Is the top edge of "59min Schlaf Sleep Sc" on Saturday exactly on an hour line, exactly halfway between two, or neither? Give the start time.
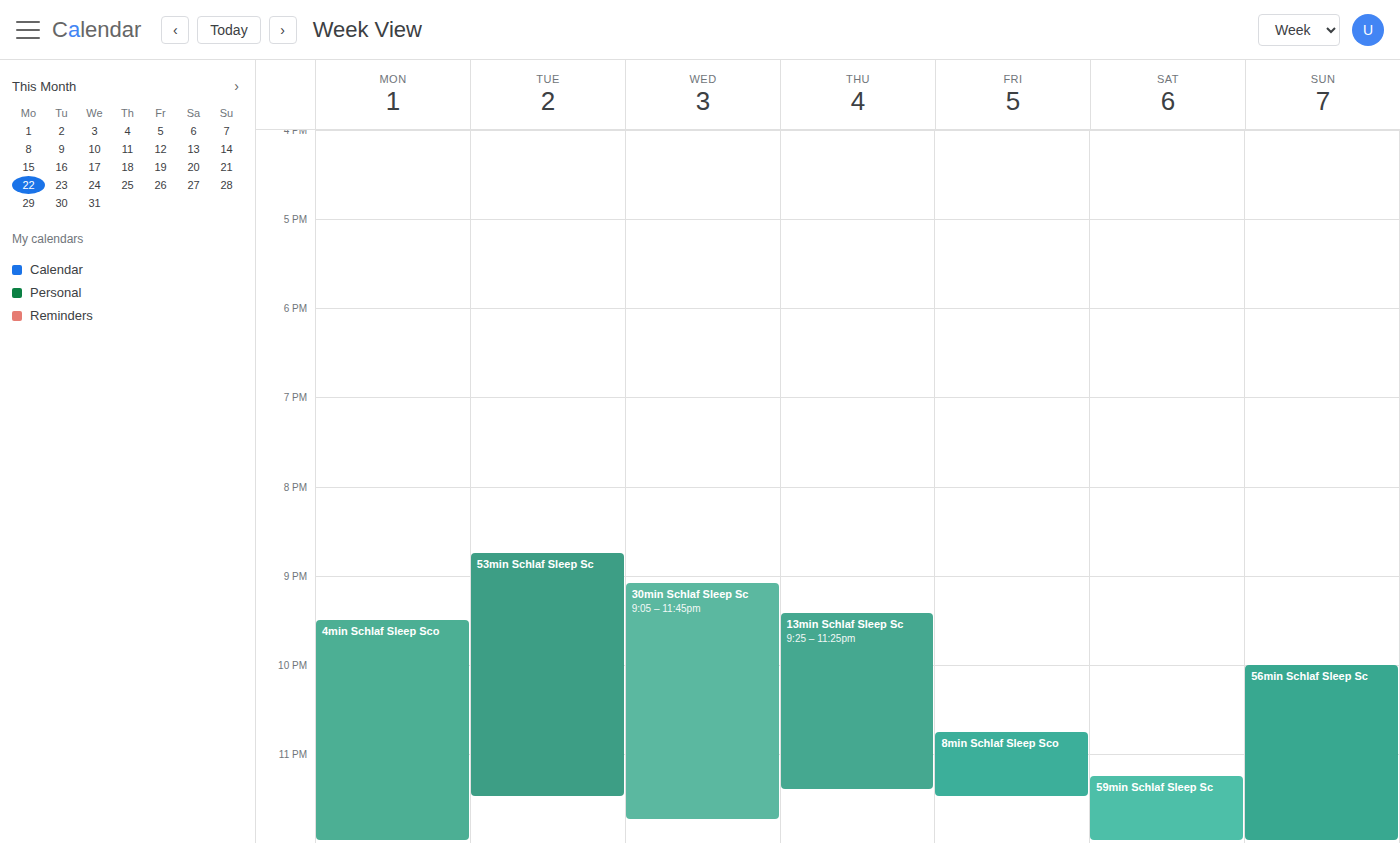
11:15 PM -- neither: a quarter of the way from the 11 PM line to the 12 AM line.